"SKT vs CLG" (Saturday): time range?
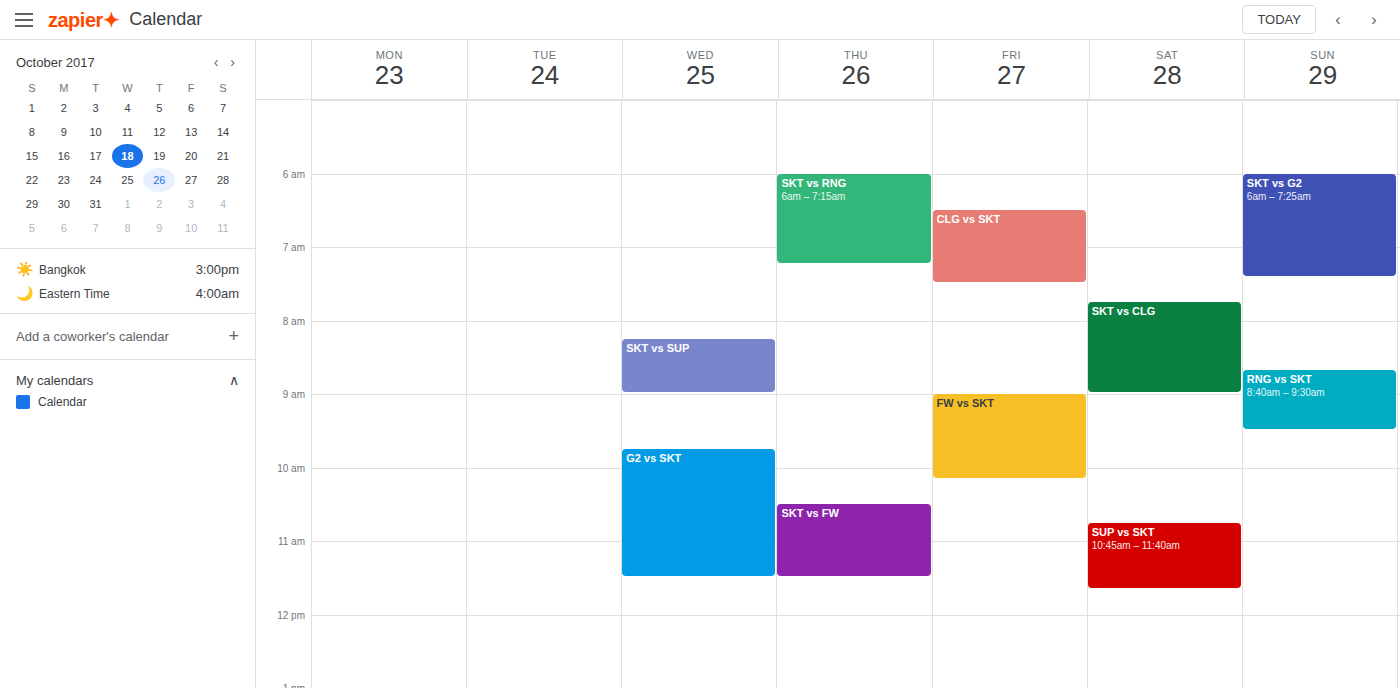
7:45 AM to 9:00 AM